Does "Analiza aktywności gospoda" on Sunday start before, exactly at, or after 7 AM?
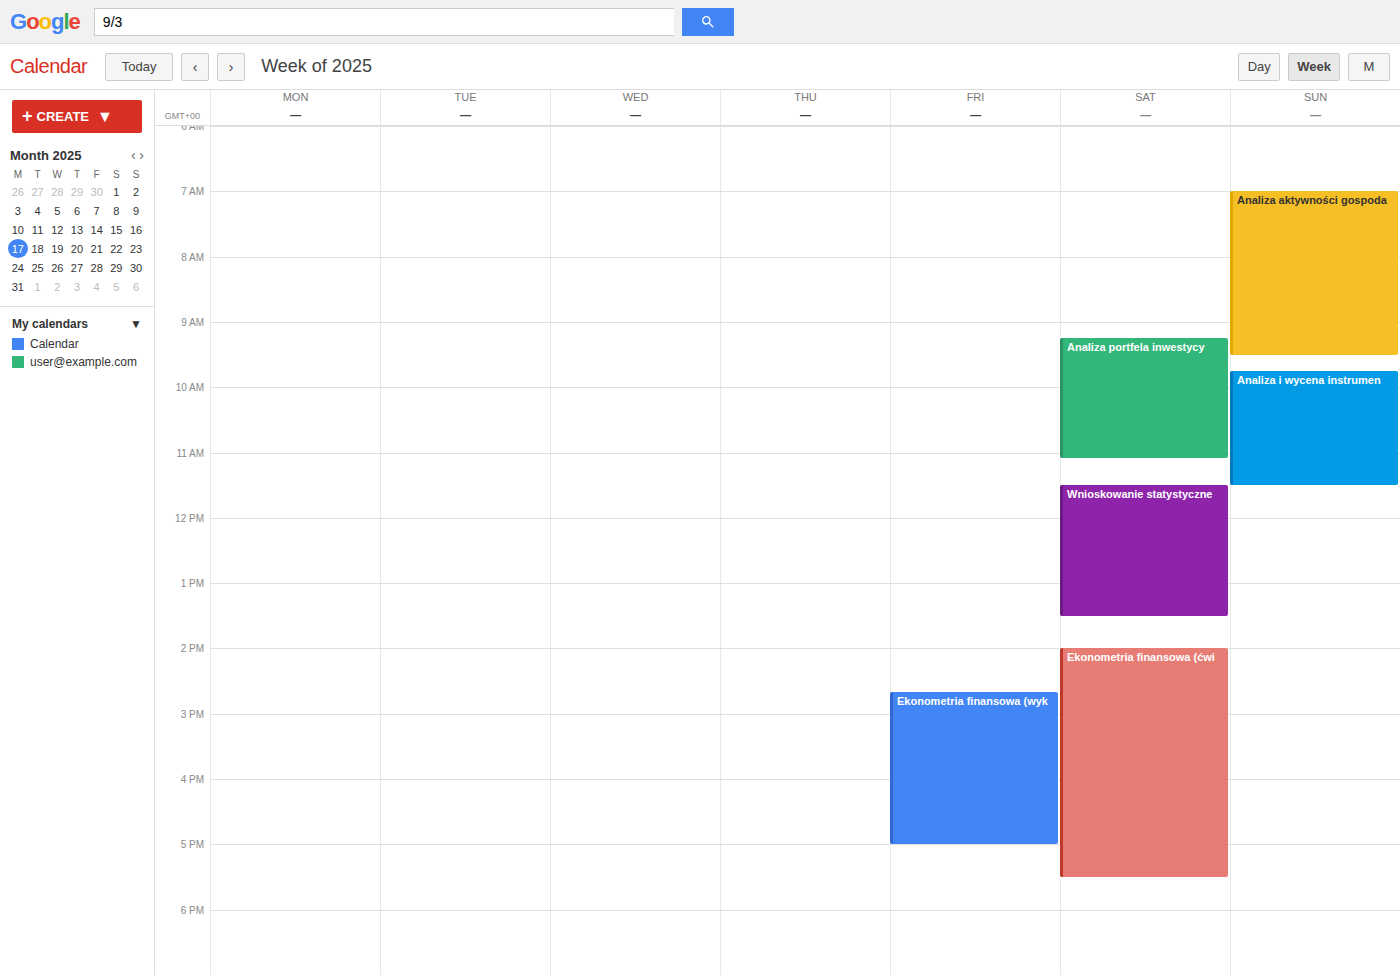
7:00 AM -- exactly at 7 AM, on the 7 AM line.